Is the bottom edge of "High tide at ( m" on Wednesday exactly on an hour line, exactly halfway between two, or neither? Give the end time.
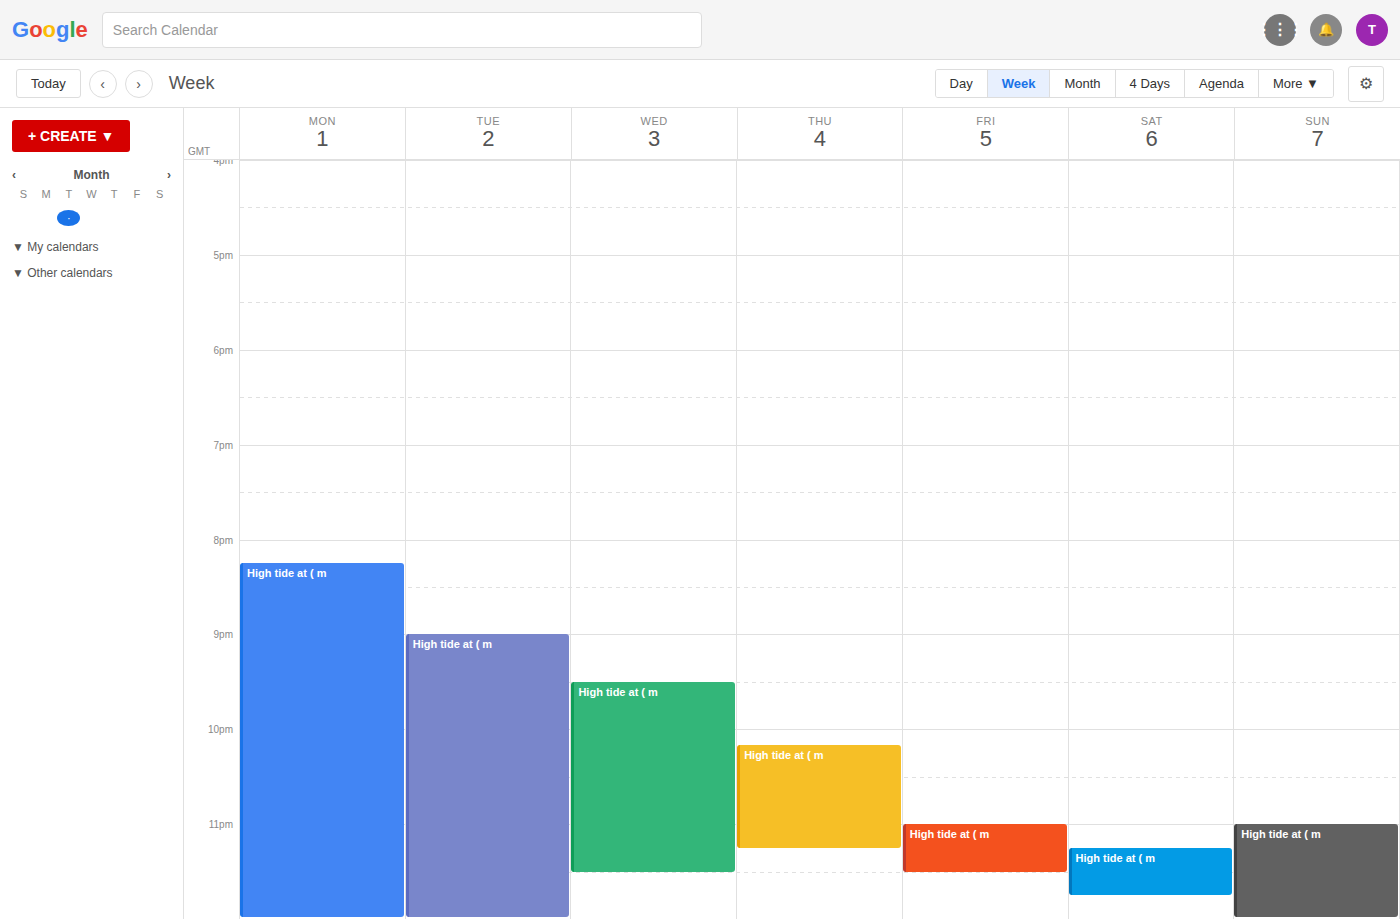
11:30 PM -- halfway between the 11 PM and 12 AM lines.